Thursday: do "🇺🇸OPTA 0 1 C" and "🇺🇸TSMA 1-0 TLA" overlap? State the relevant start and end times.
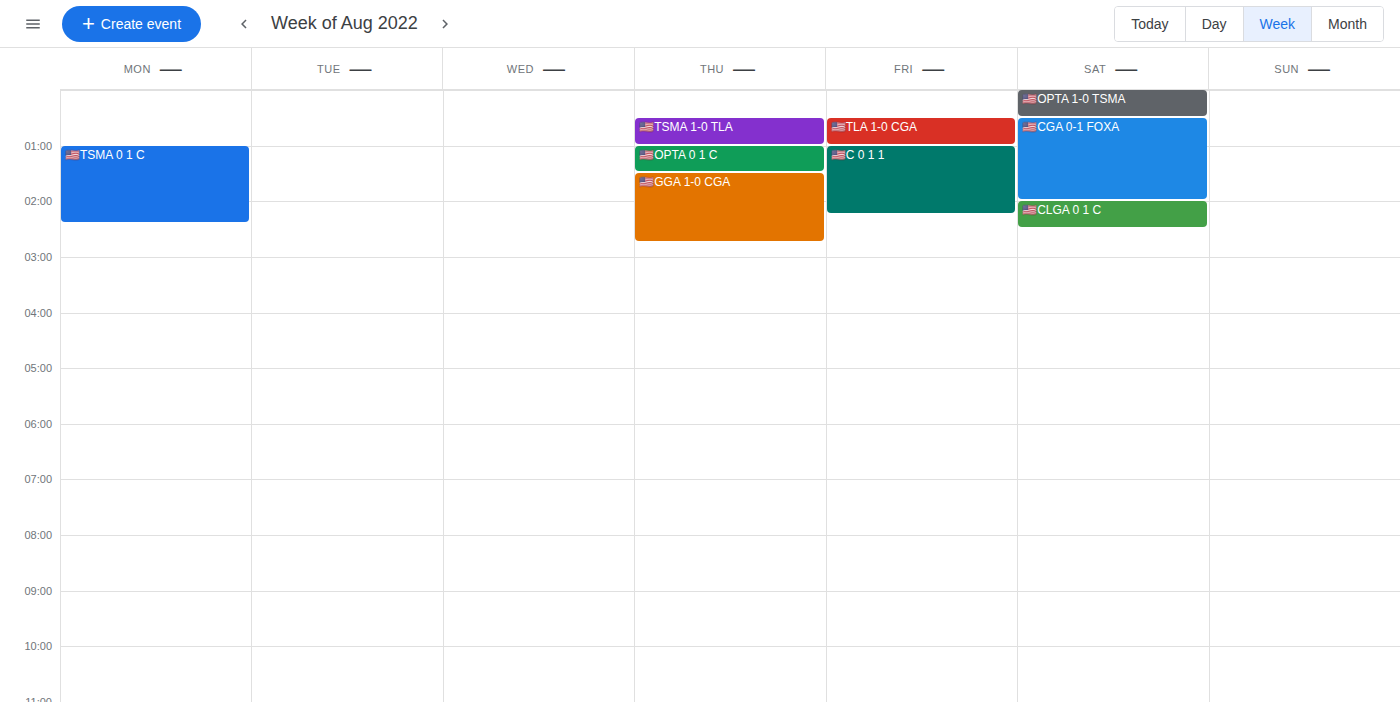
"🇺🇸TSMA 1-0 TLA" ends at 1:00 AM, exactly when "🇺🇸OPTA 0 1 C" starts -- they touch but do not overlap.